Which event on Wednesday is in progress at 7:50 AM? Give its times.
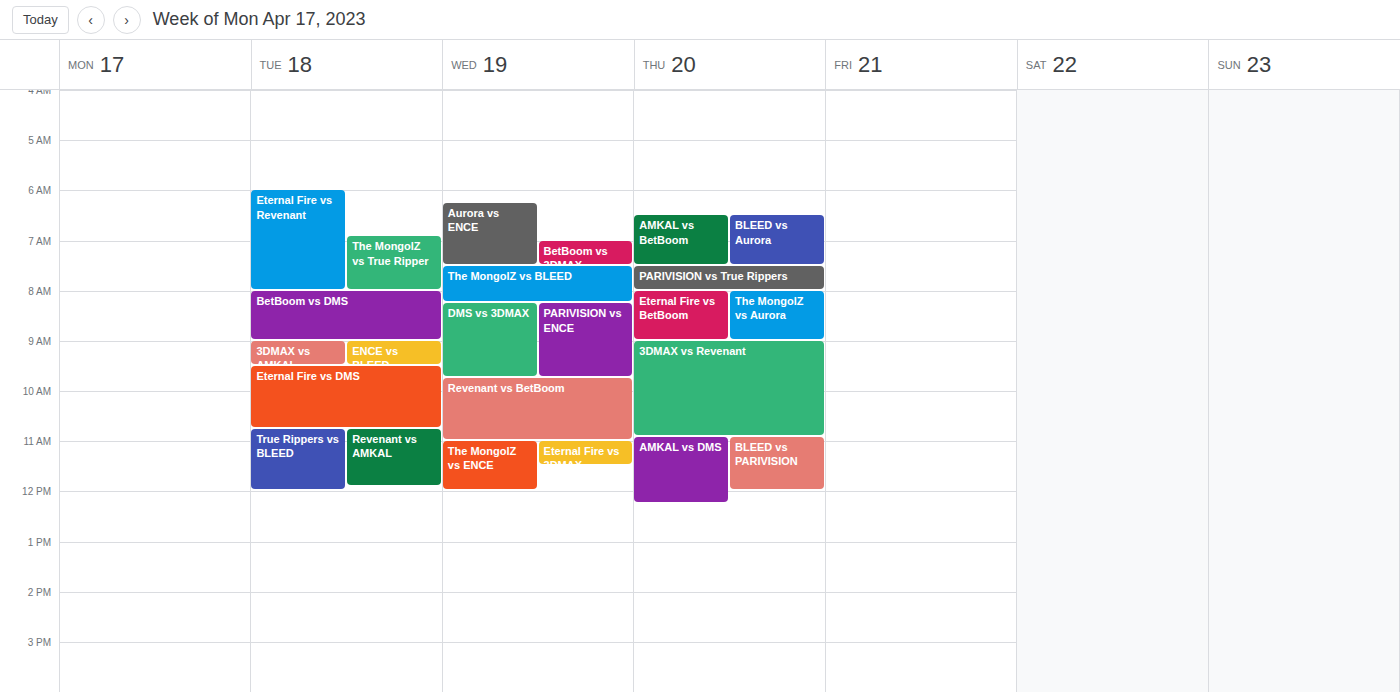
"The MongolZ vs BLEED", 7:30 AM to 8:15 AM